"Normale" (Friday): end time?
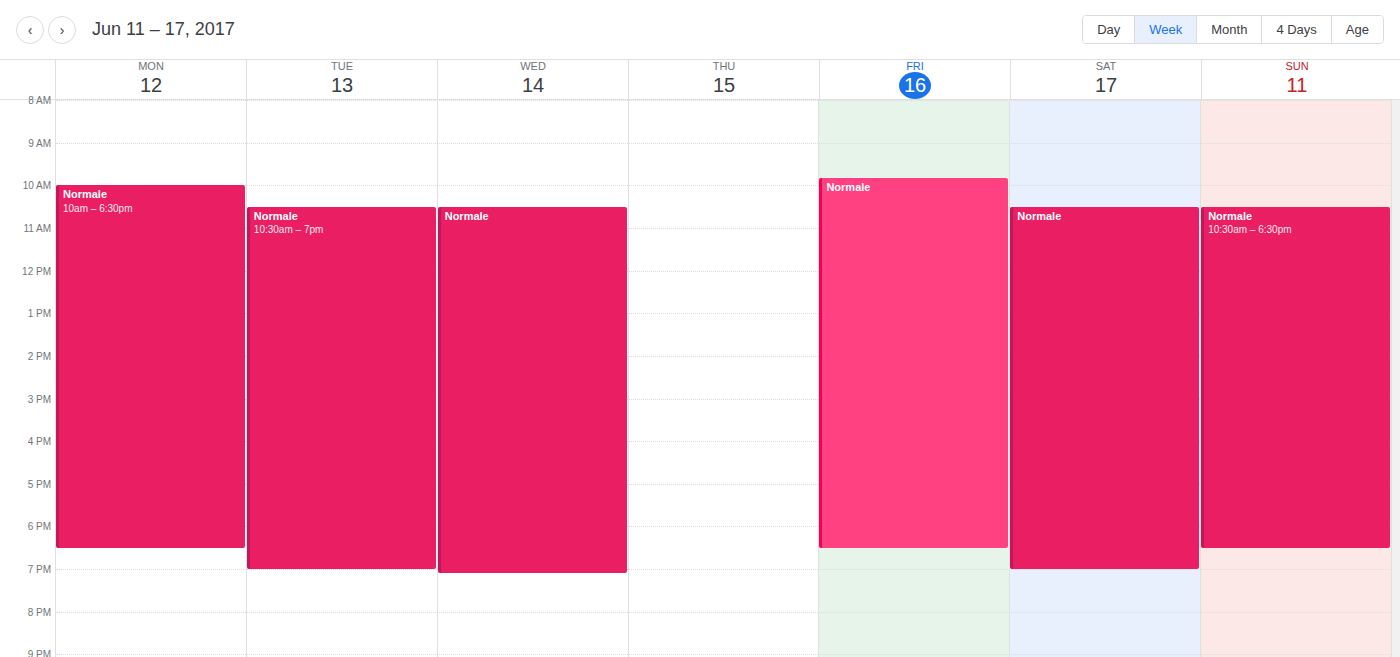
6:30 PM